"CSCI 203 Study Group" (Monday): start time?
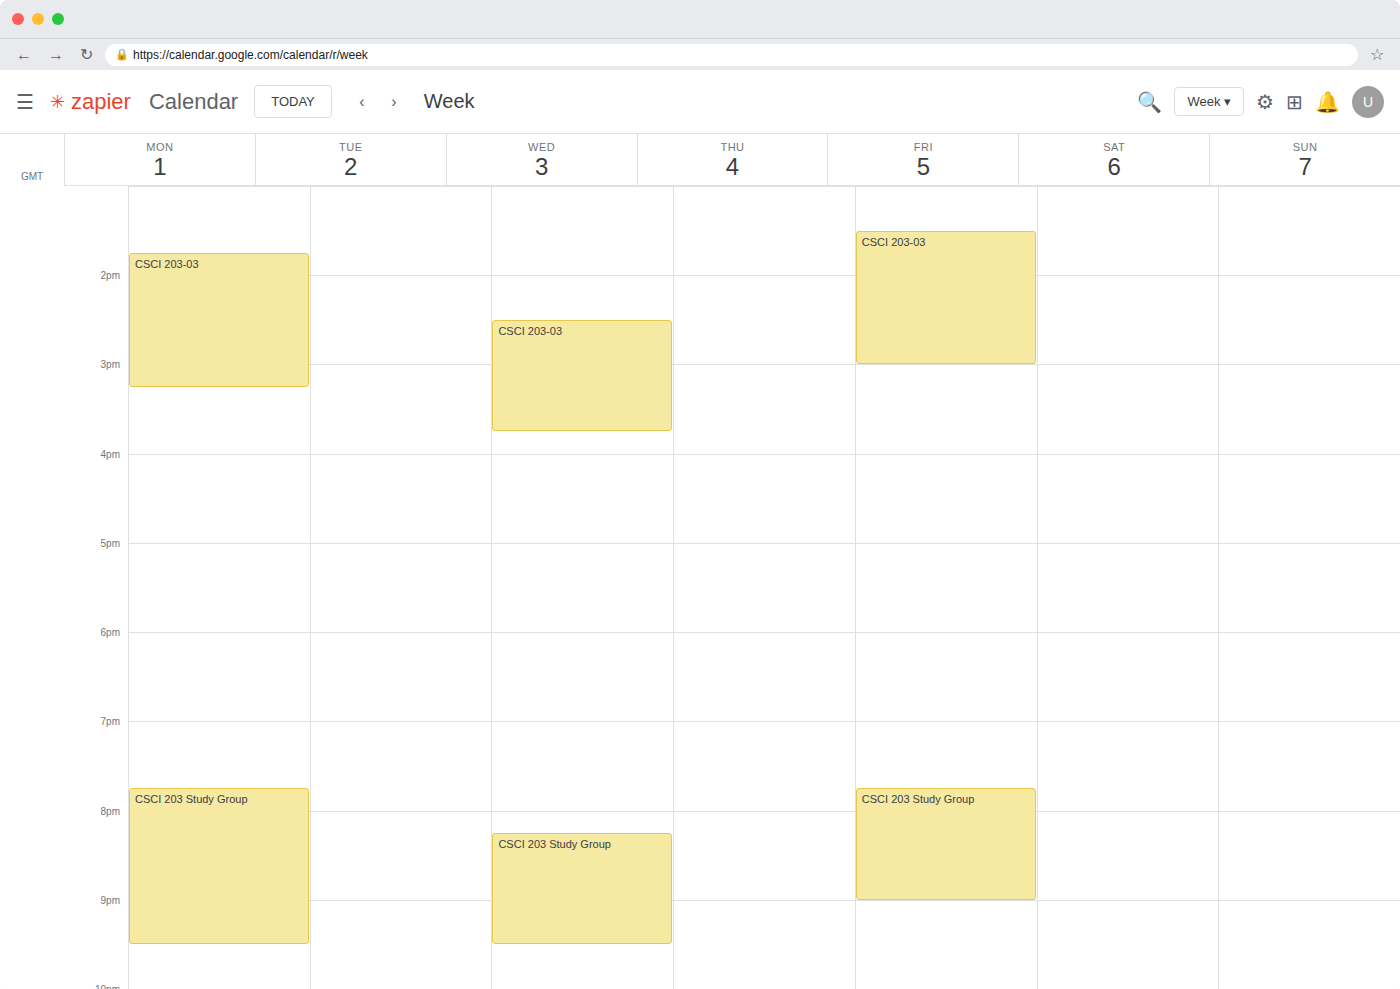
19:45